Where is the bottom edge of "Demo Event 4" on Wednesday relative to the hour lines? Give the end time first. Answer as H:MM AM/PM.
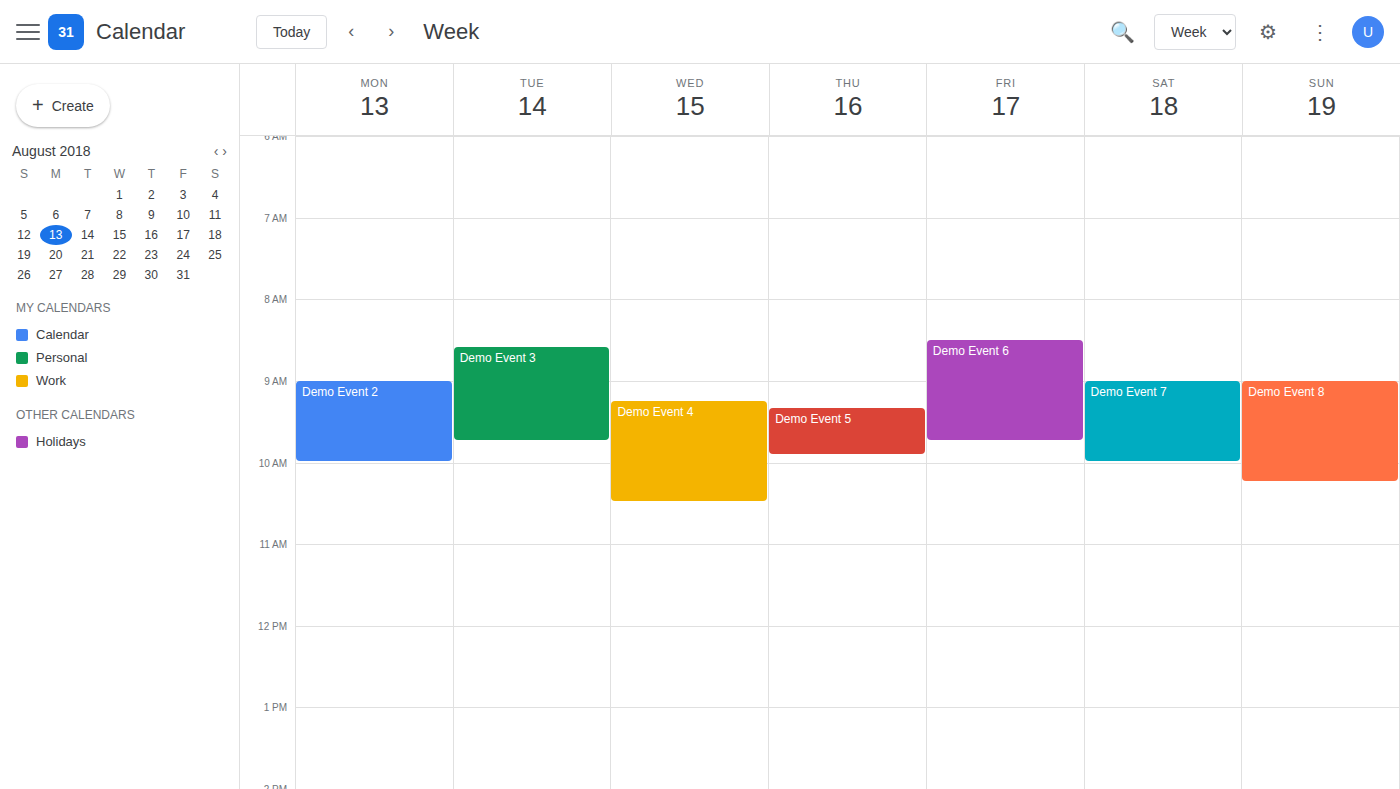
10:30 AM -- halfway between the 10 AM and 11 AM lines.